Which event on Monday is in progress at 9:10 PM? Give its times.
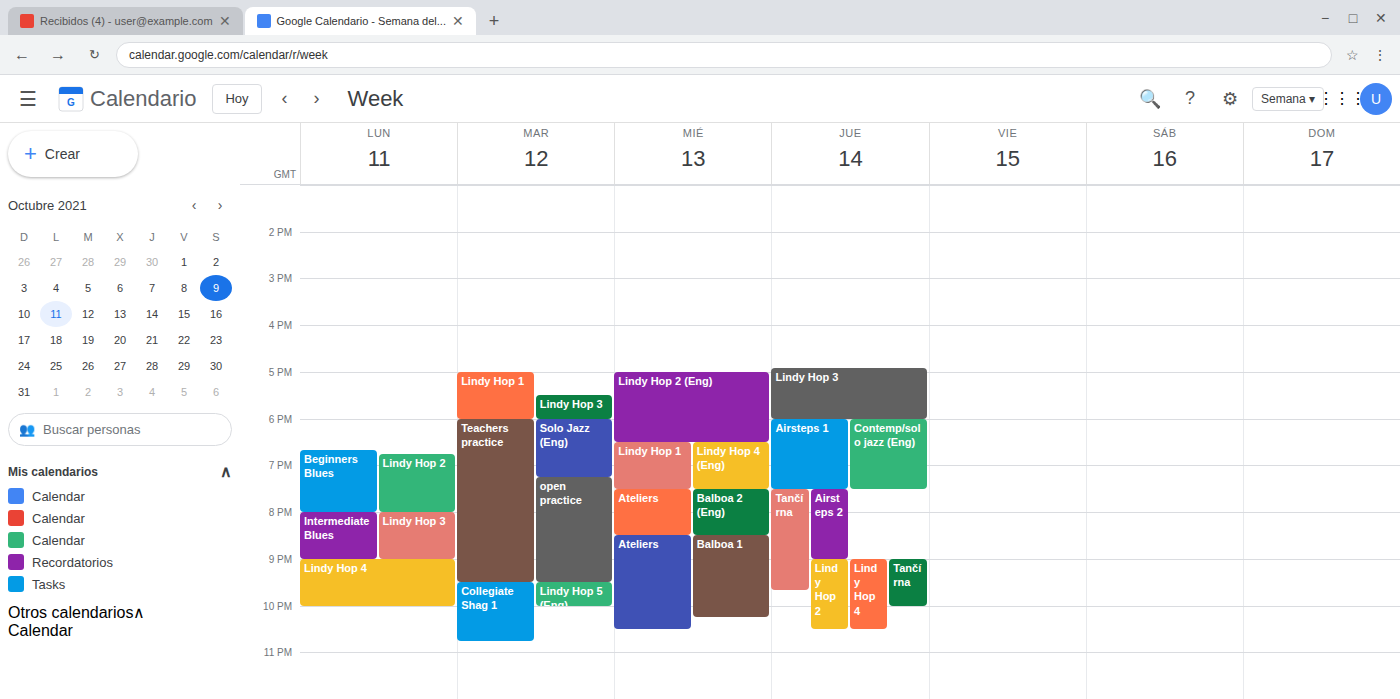
"Lindy Hop 4", 9:00 PM to 10:00 PM